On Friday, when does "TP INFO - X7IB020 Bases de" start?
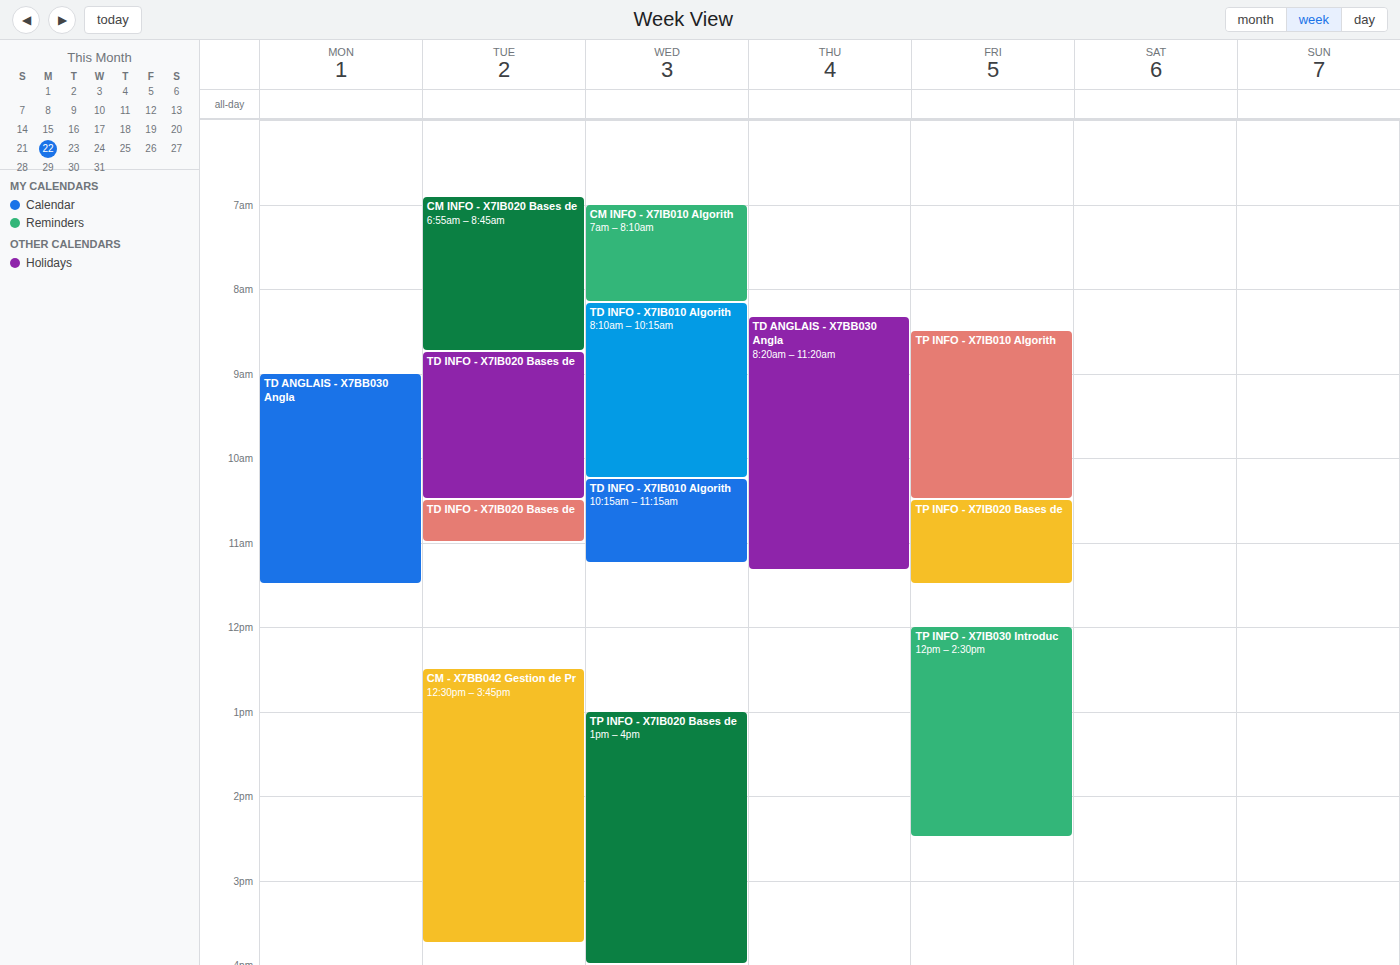
10:30